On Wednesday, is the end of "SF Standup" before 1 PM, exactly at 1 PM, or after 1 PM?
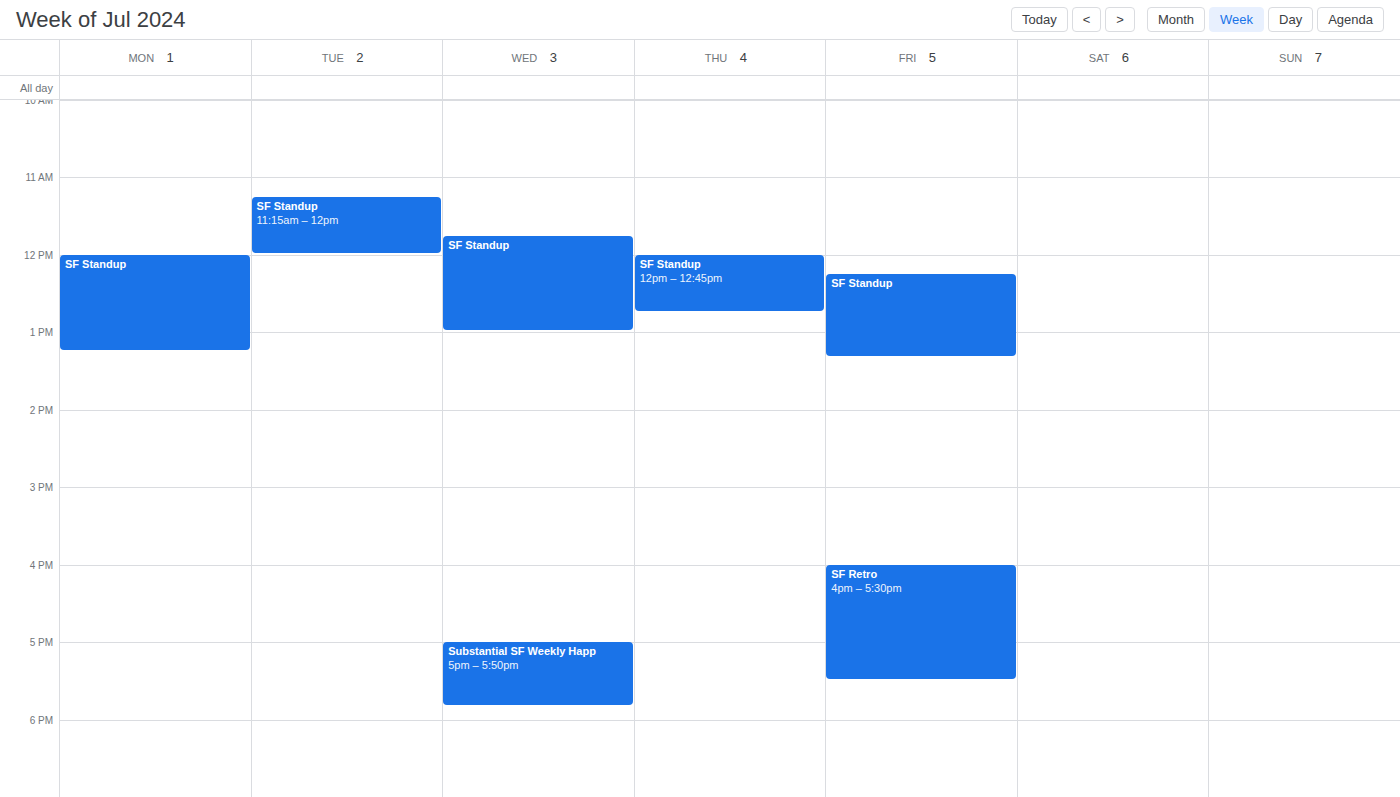
1:00 PM -- exactly at 1 PM, on the 1 PM line.